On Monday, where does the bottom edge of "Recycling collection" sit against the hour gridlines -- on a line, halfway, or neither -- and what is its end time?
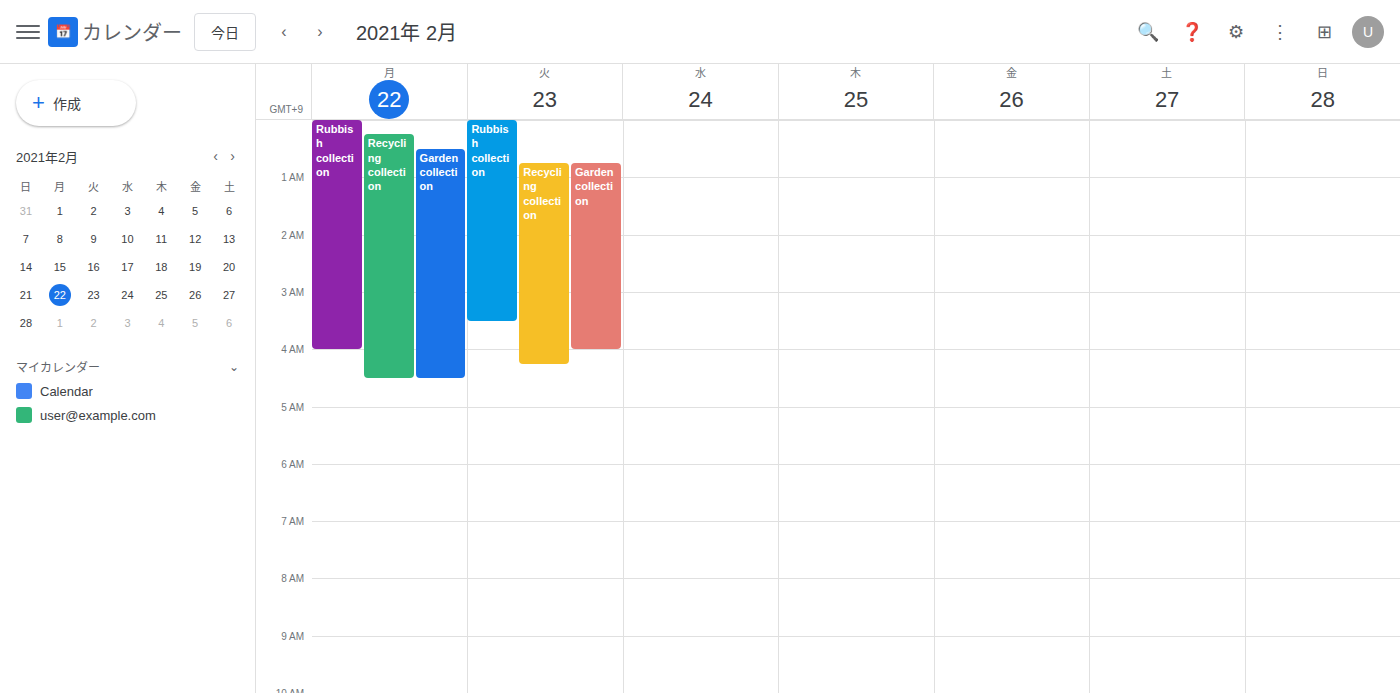
04:30 -- halfway between the 04:00 and 05:00 lines.